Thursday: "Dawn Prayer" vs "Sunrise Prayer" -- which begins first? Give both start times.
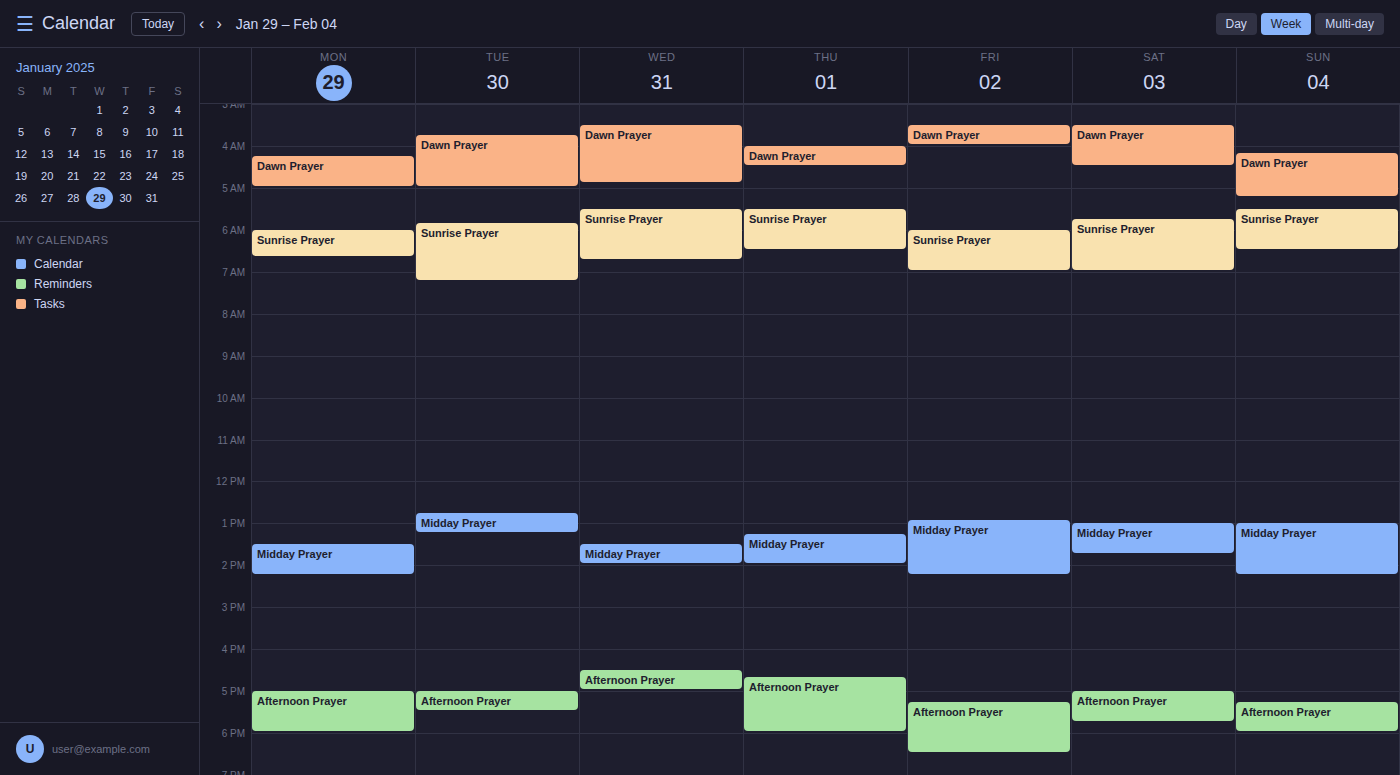
"Dawn Prayer" 4:00 AM; "Sunrise Prayer" 5:30 AM.